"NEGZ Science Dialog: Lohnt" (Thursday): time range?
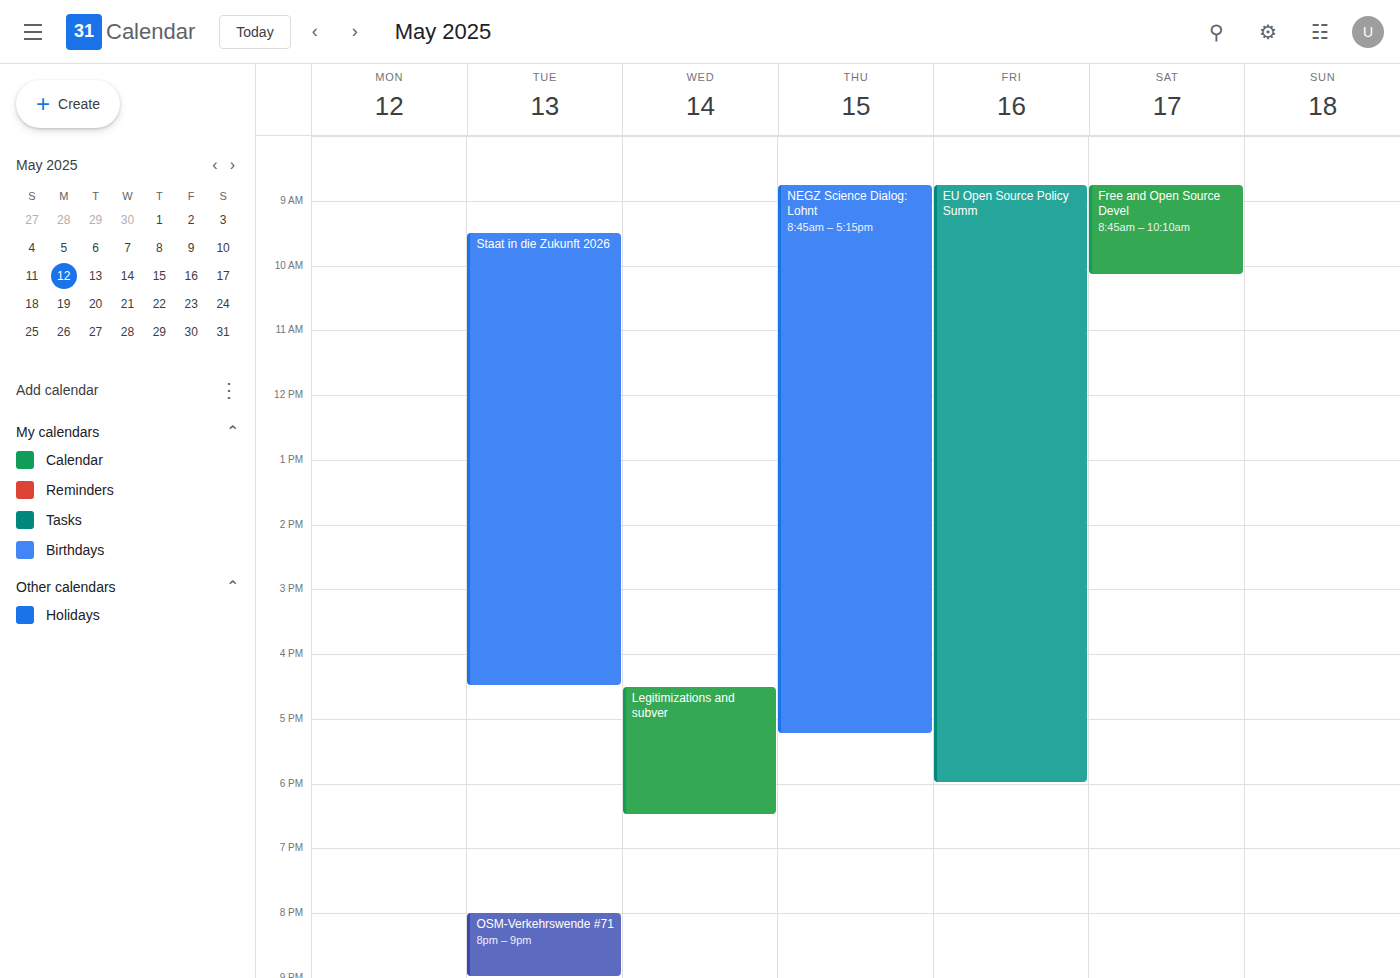
08:45 to 17:15